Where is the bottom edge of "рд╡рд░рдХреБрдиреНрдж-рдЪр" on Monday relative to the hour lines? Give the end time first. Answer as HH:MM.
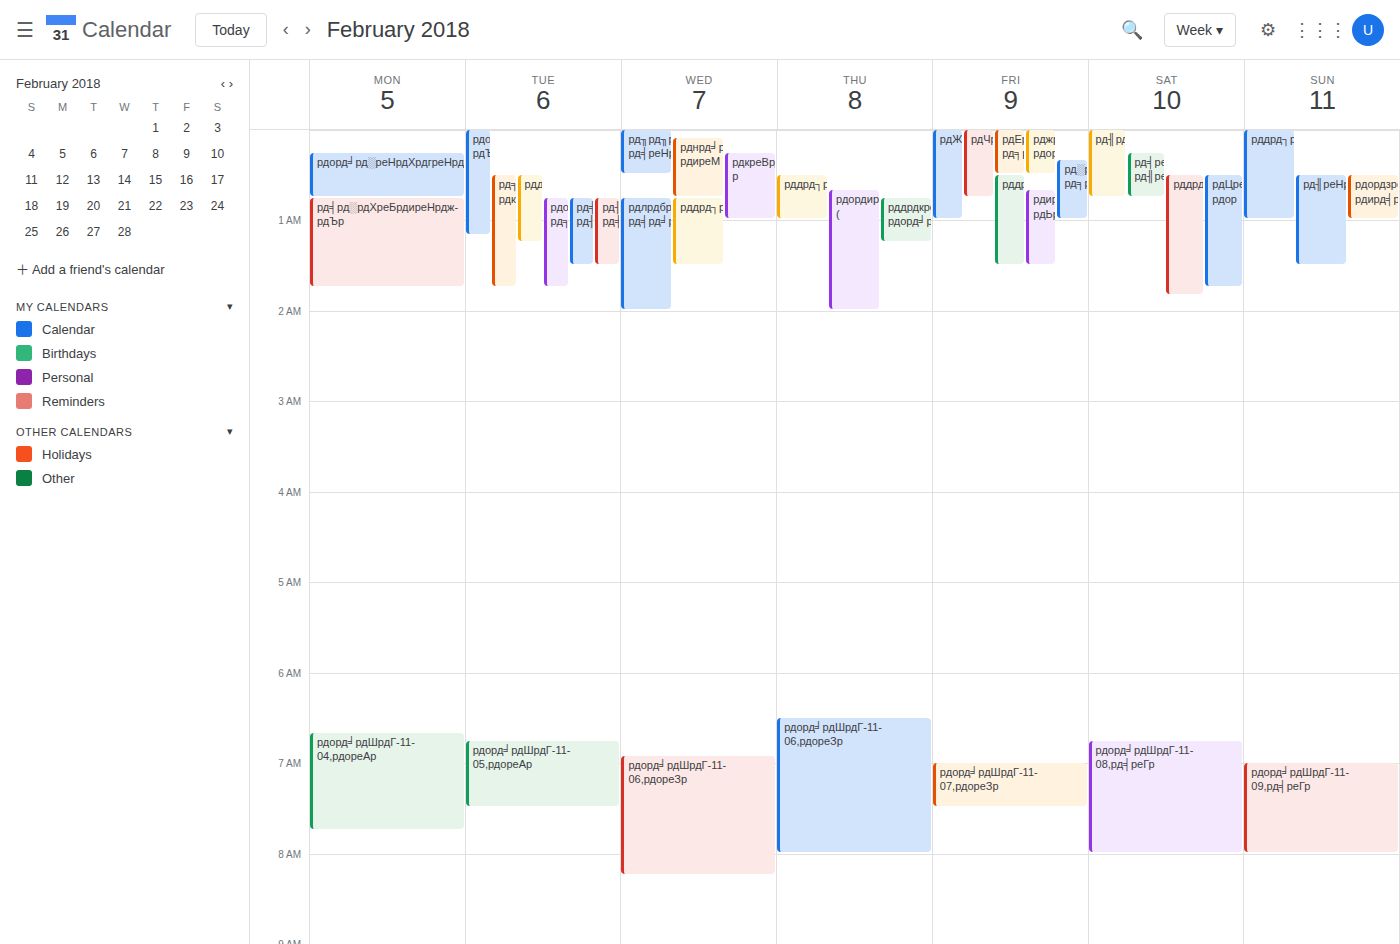
01:45 -- neither: three quarters of the way from the 01:00 line to the 02:00 line.